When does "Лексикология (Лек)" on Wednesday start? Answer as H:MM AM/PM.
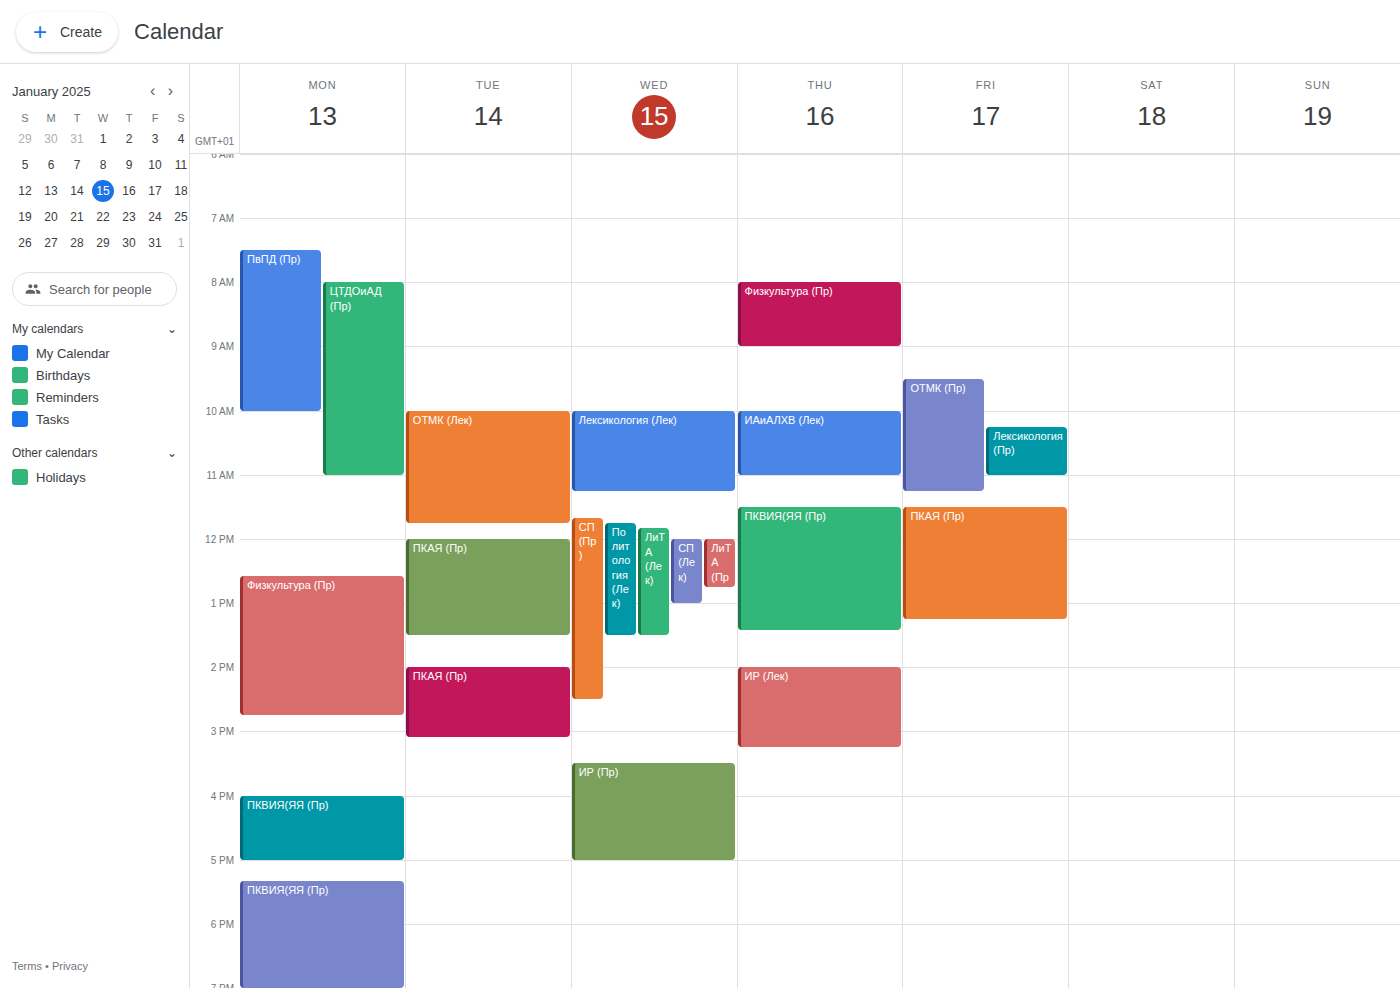
10:00 AM